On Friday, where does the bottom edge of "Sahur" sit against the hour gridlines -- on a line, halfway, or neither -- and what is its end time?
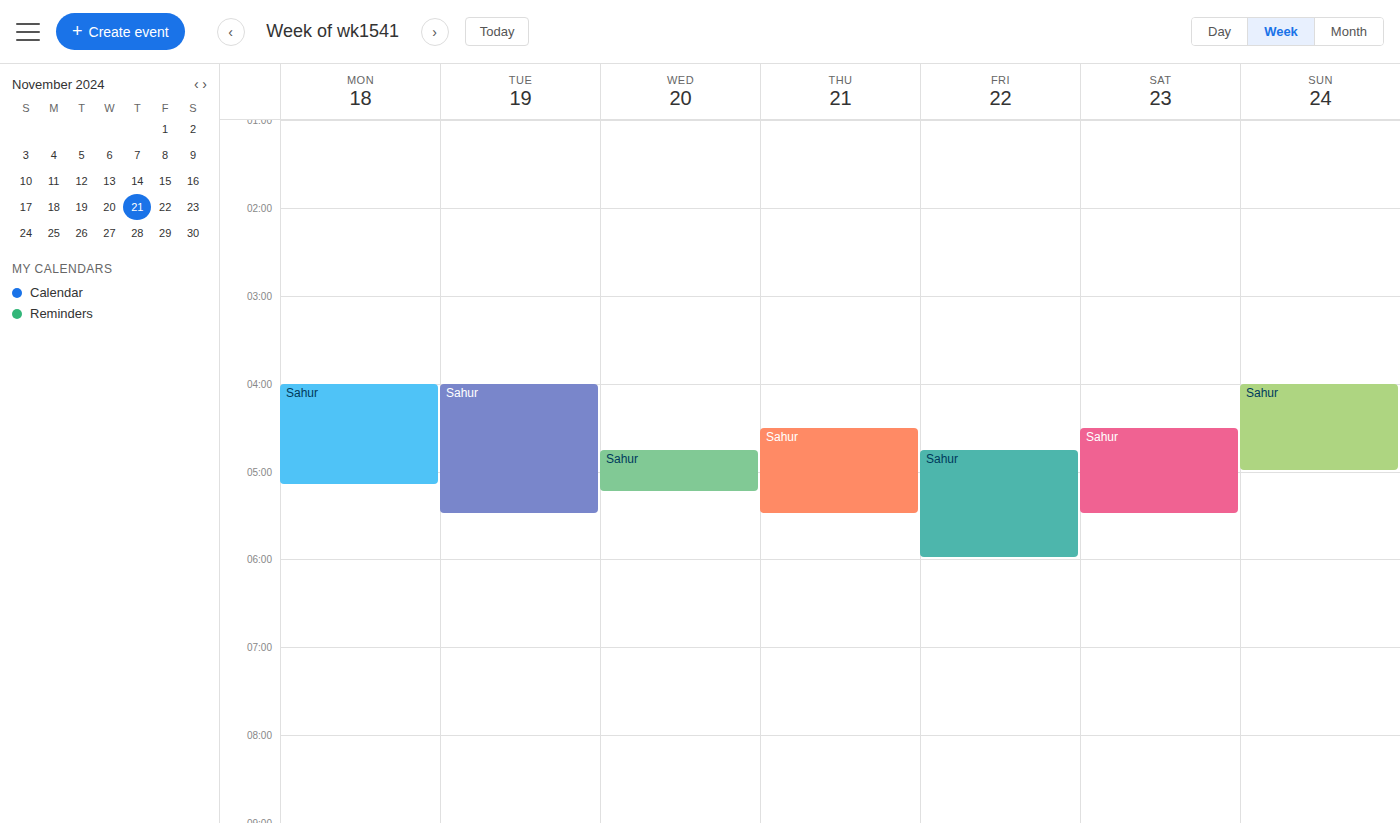
6:00 AM -- exactly on the 6 AM line.